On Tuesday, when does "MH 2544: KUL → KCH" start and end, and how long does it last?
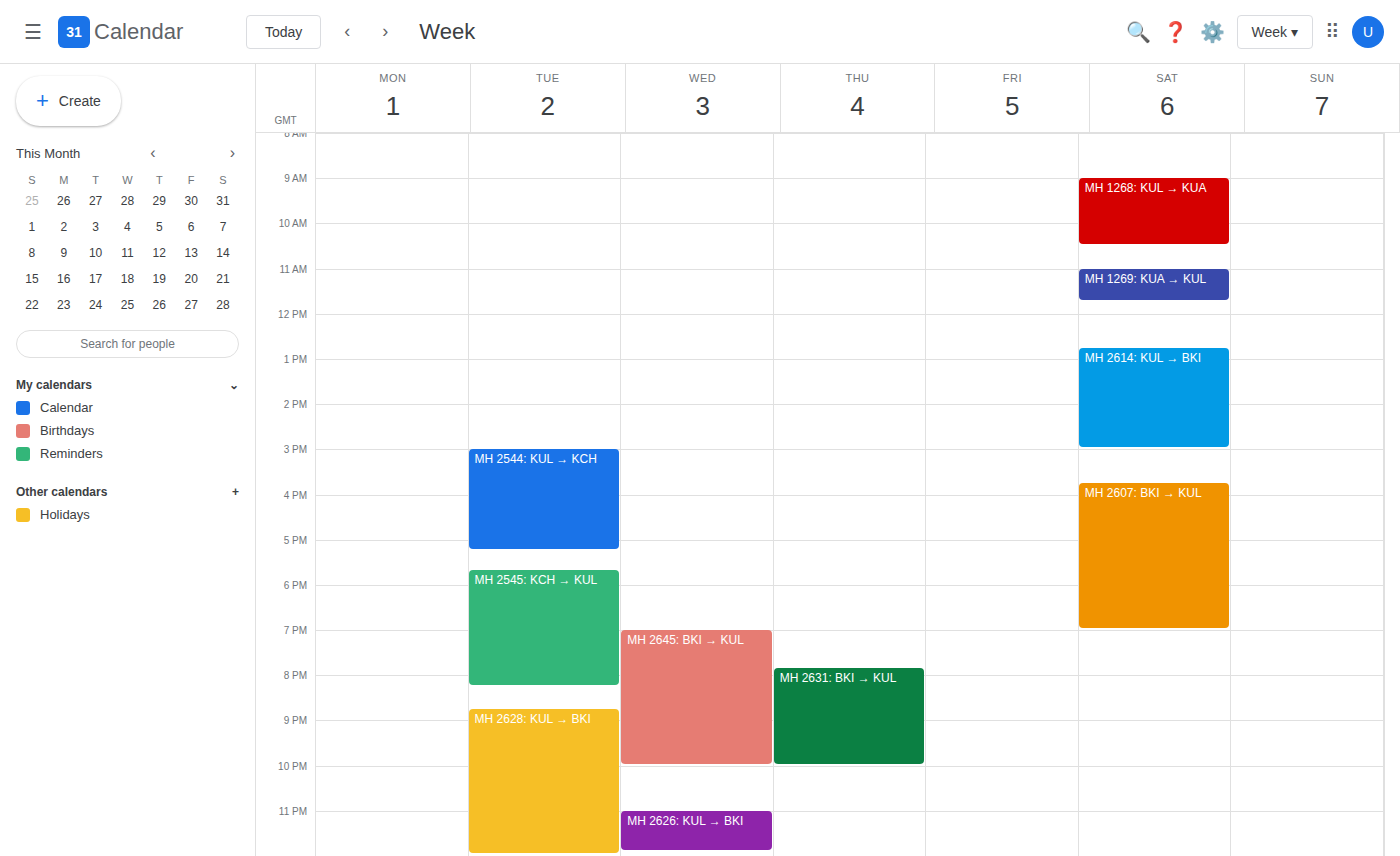
3:00 PM to 5:15 PM, 2 hours 15 minutes